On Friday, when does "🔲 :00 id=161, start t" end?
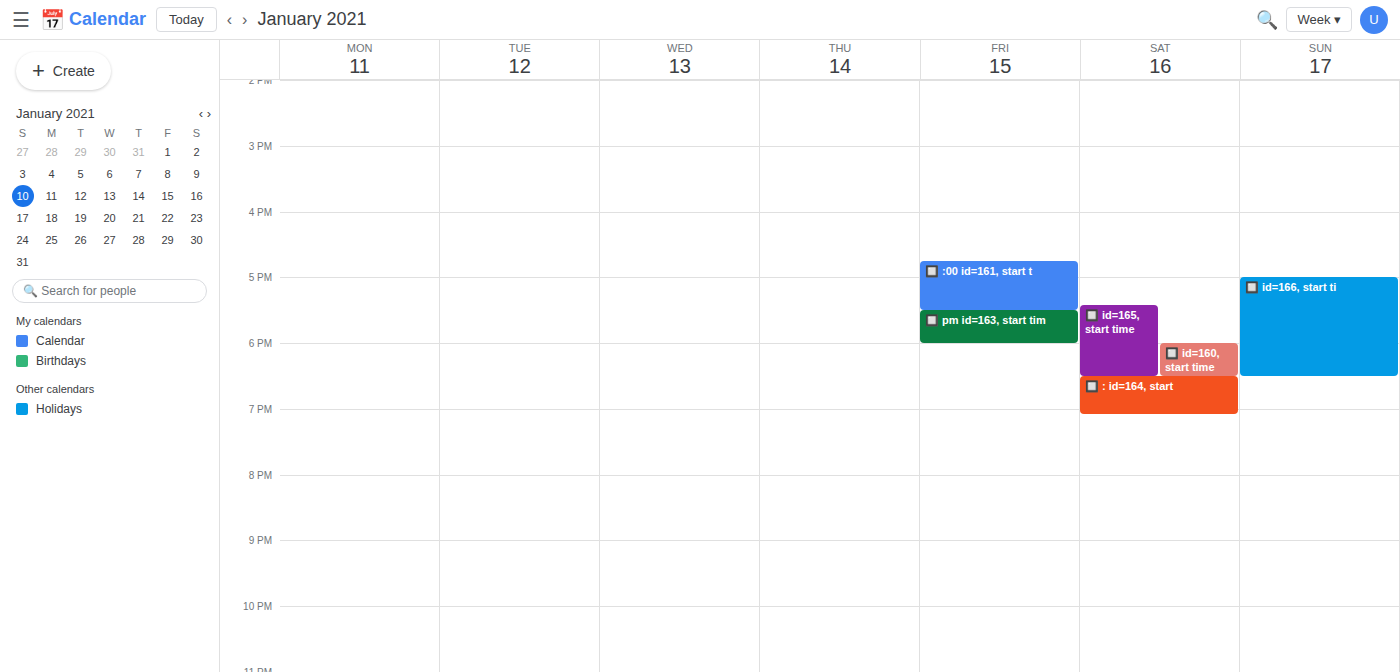
5:30 PM